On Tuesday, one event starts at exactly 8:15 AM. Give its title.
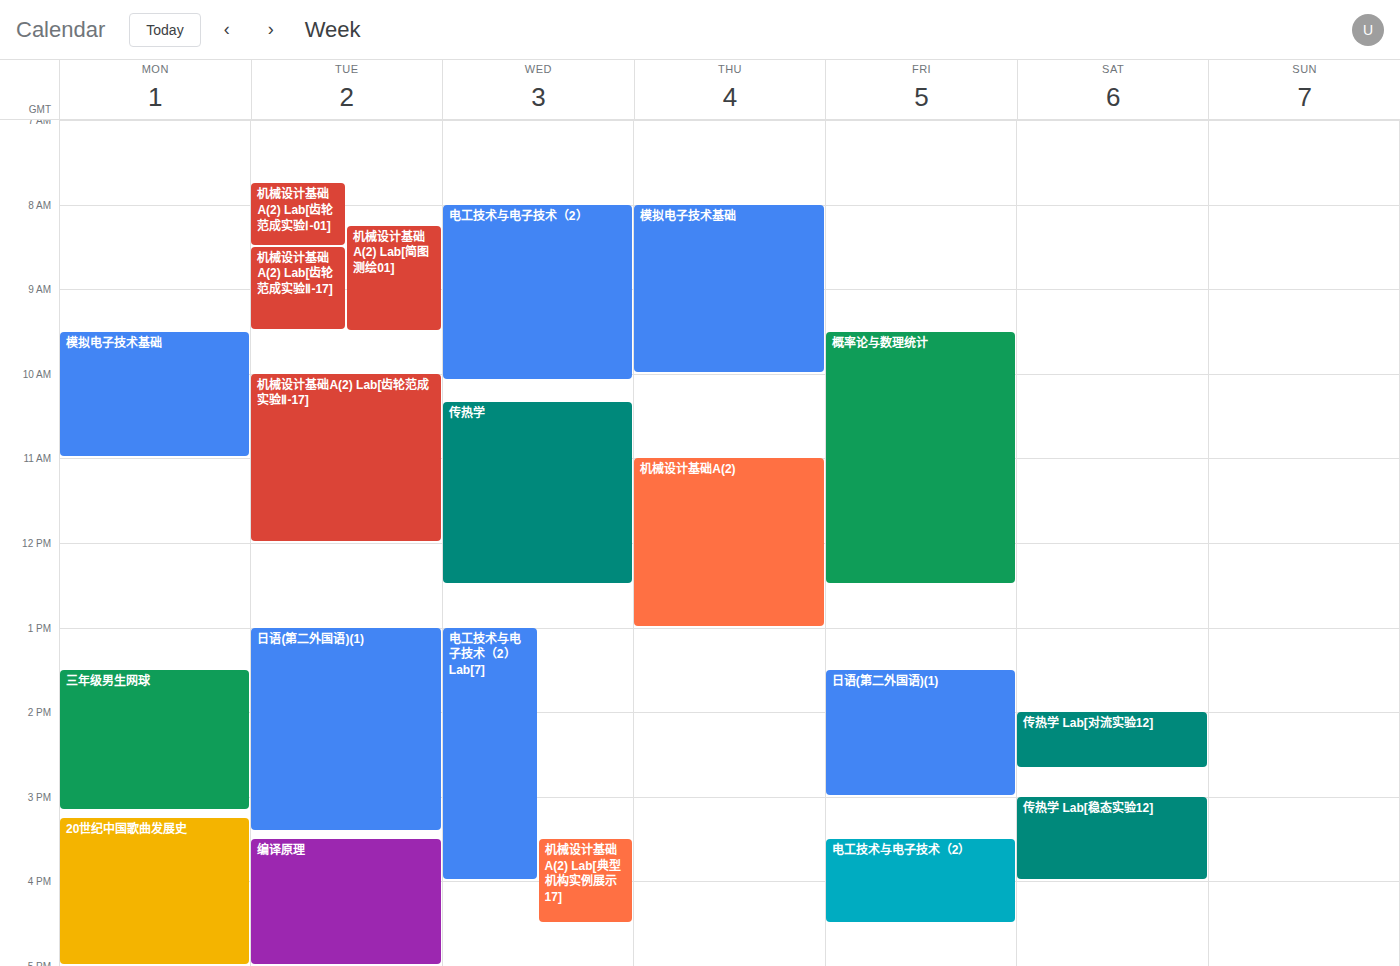
"机械设计基础A(2) Lab[简图测绘01]"